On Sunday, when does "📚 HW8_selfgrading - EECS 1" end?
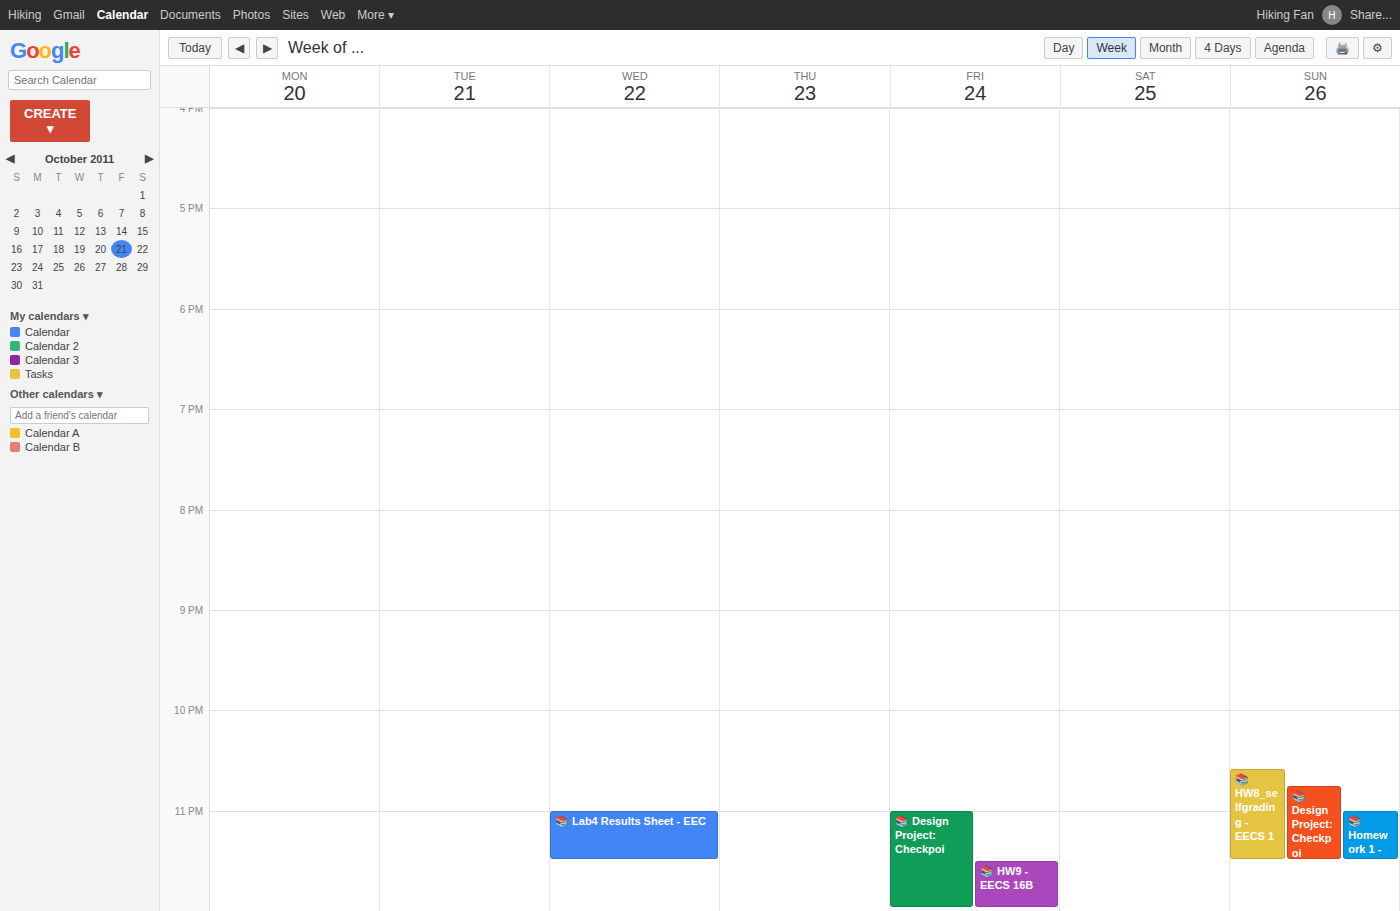
11:30 PM